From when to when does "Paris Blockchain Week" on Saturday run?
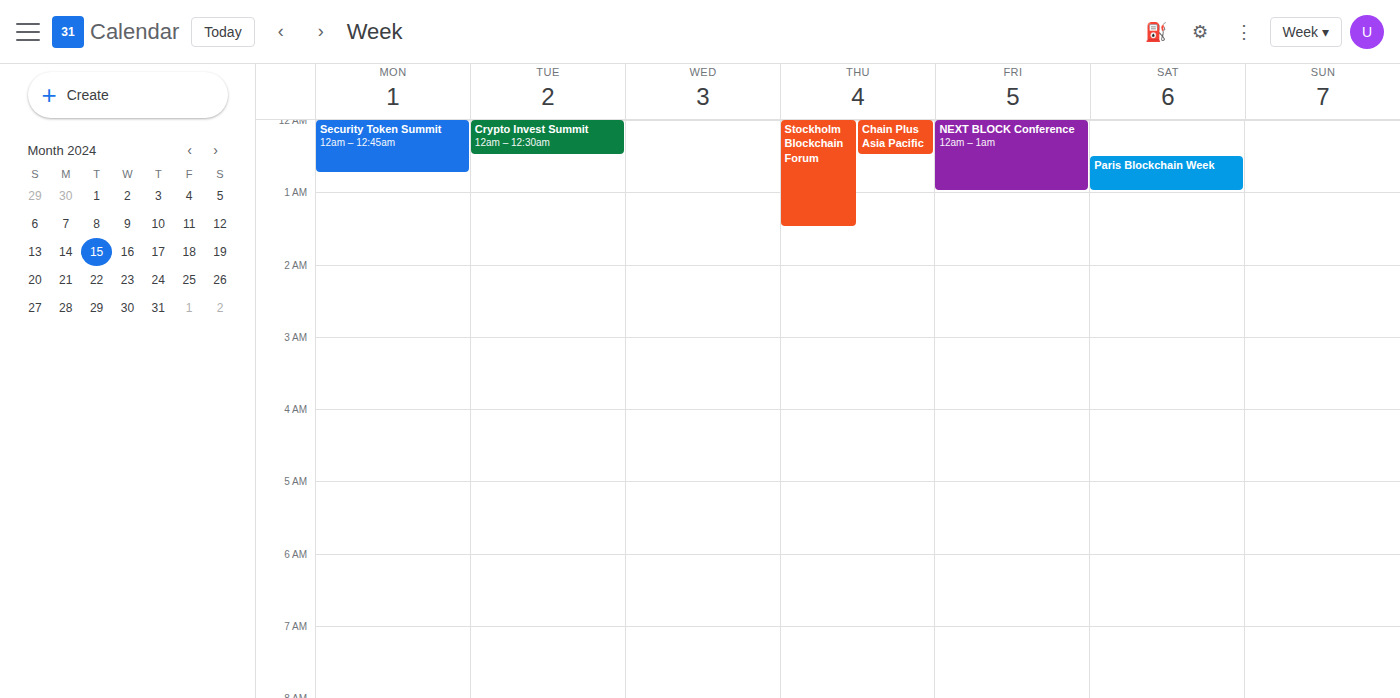
00:30 to 01:00